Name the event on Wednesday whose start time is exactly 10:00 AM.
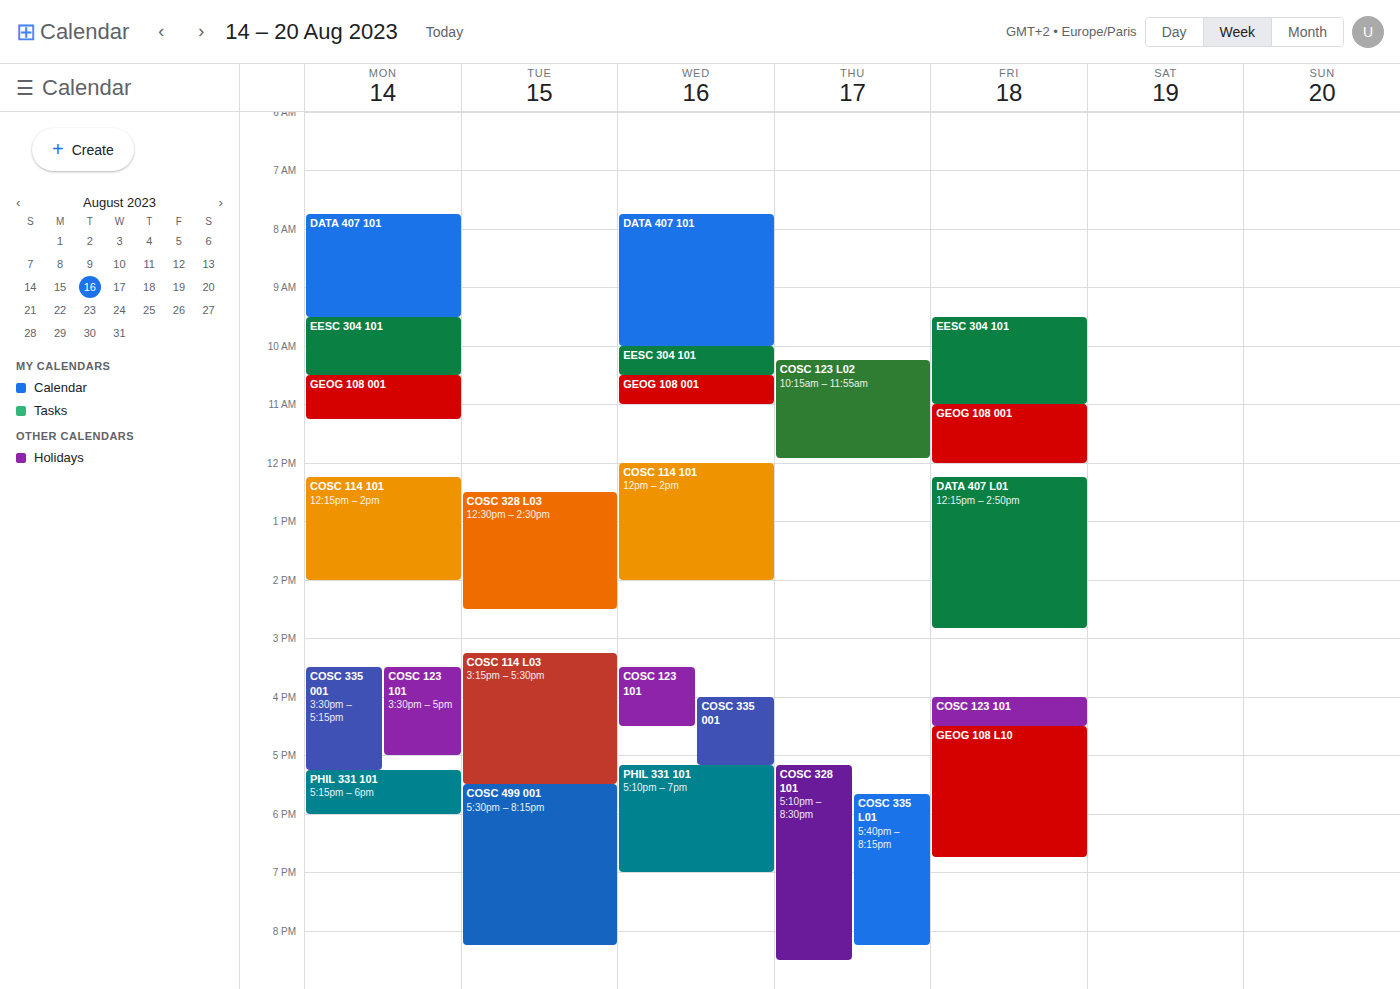
"EESC 304 101"